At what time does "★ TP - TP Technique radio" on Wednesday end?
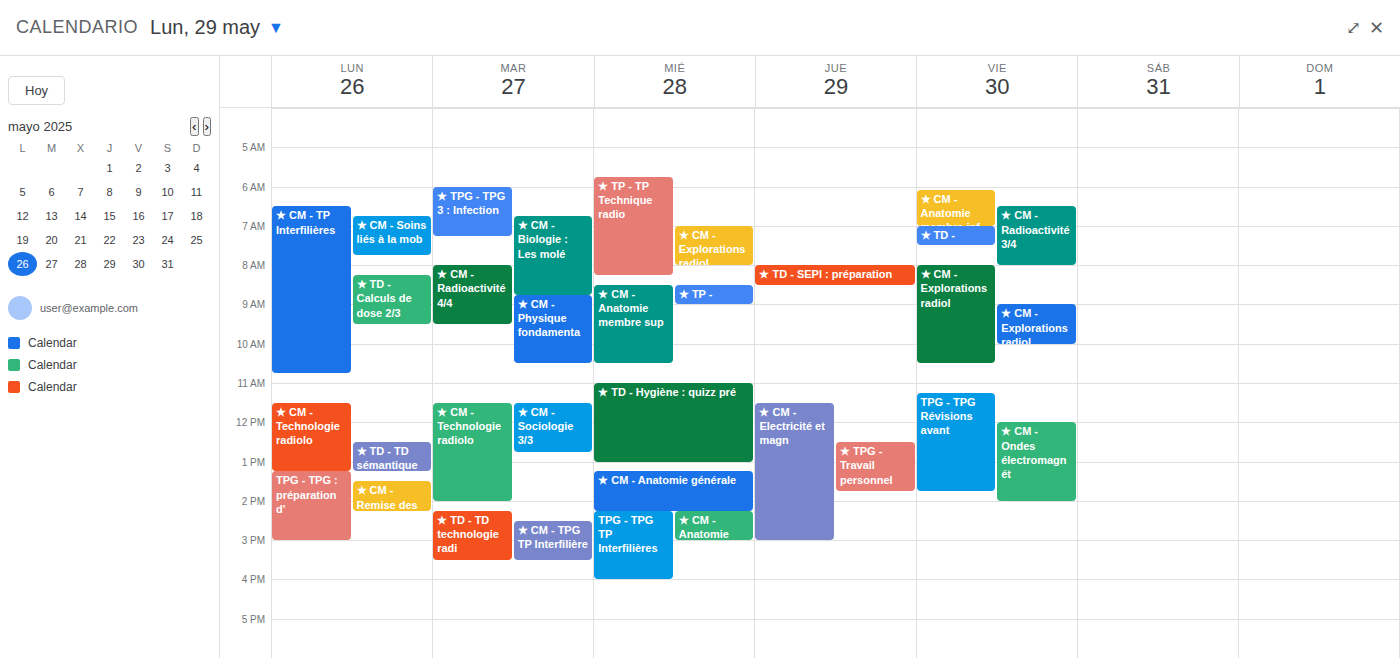
8:15 AM